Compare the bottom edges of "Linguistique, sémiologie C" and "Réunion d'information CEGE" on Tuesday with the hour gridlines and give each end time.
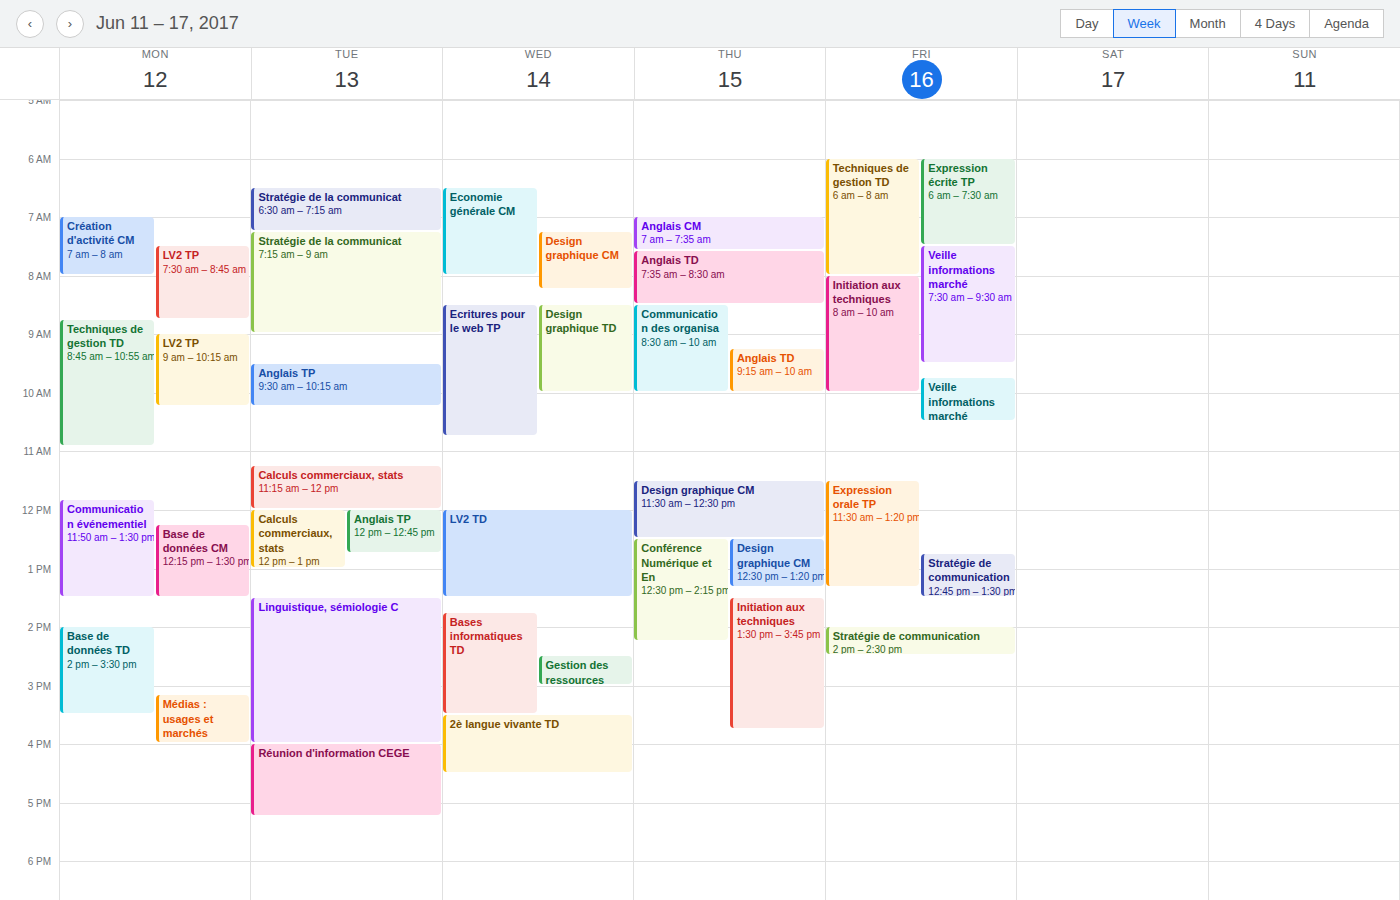
"Linguistique, sémiologie C": 4:00 PM, exactly on the 4 PM line. "Réunion d'information CEGE": 5:15 PM, neither: a quarter of the way from the 5 PM line to the 6 PM line.